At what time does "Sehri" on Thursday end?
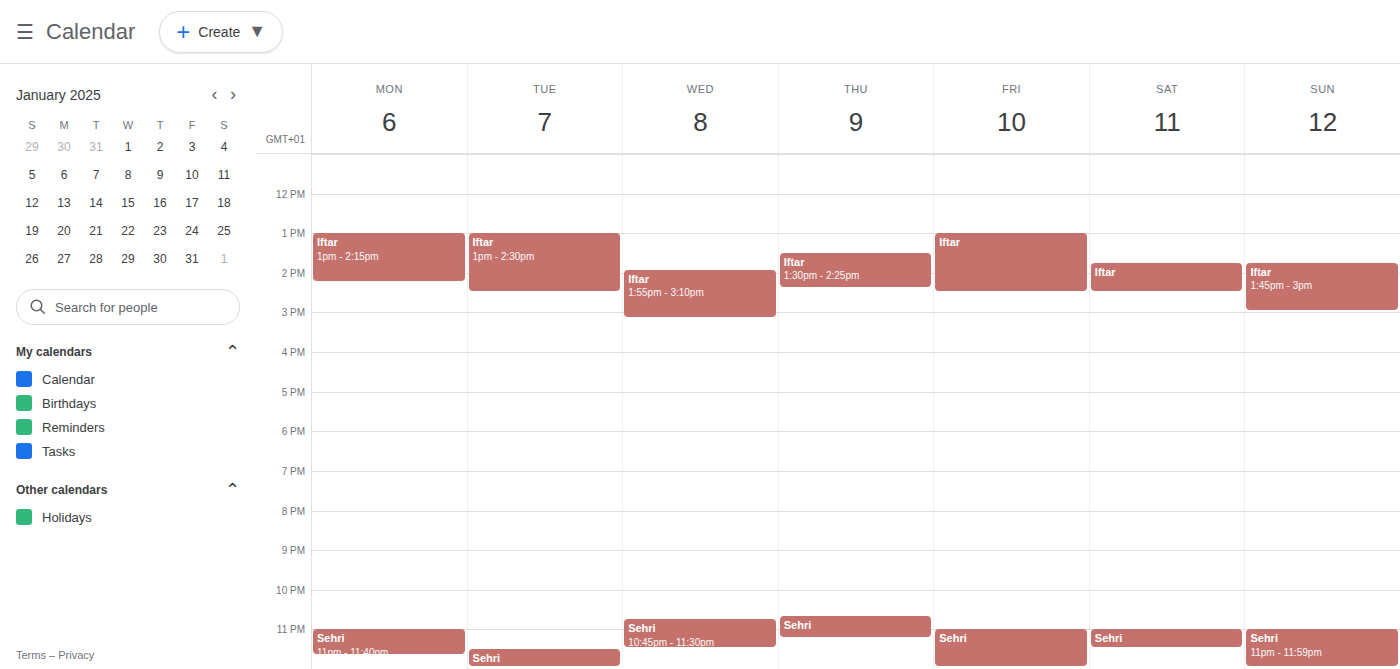
11:15 PM